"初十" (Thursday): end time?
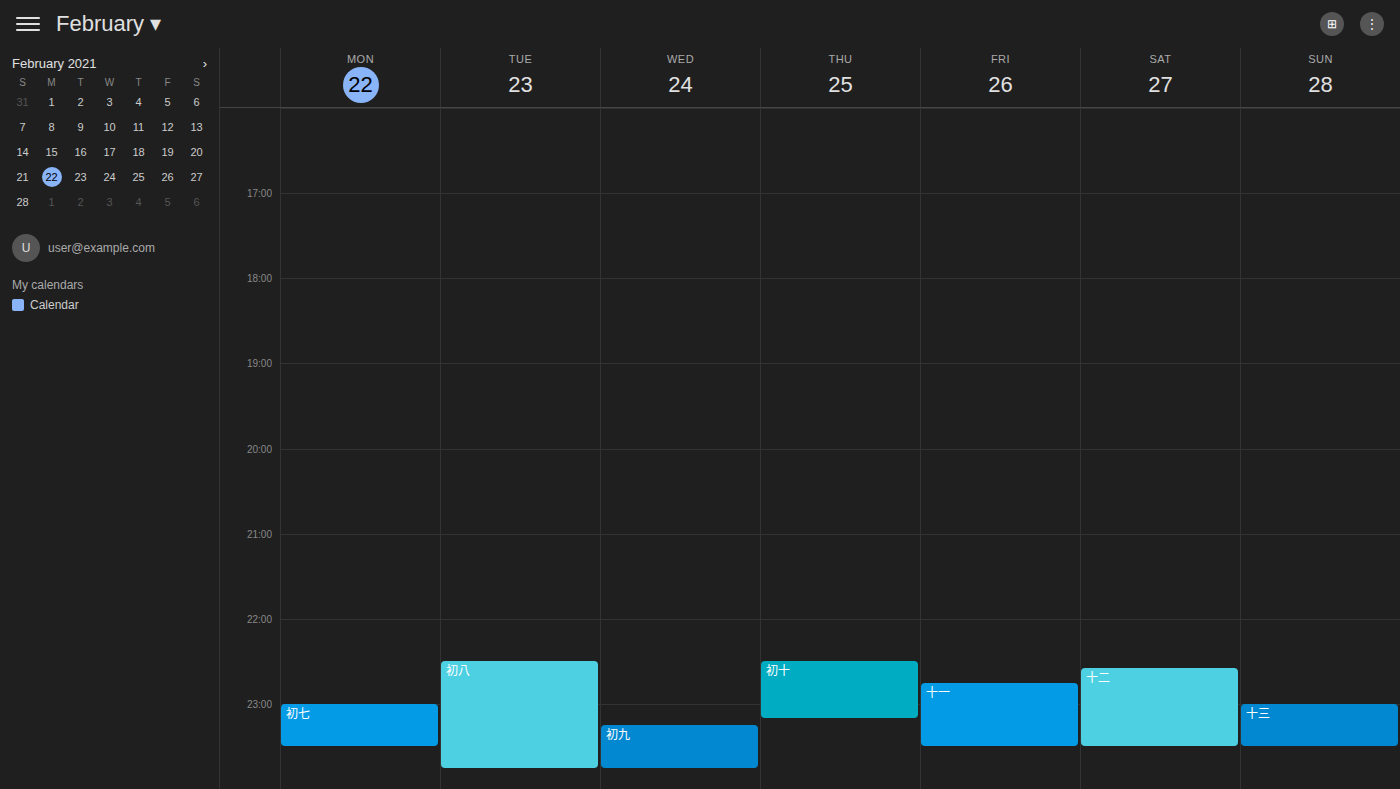
11:10 PM